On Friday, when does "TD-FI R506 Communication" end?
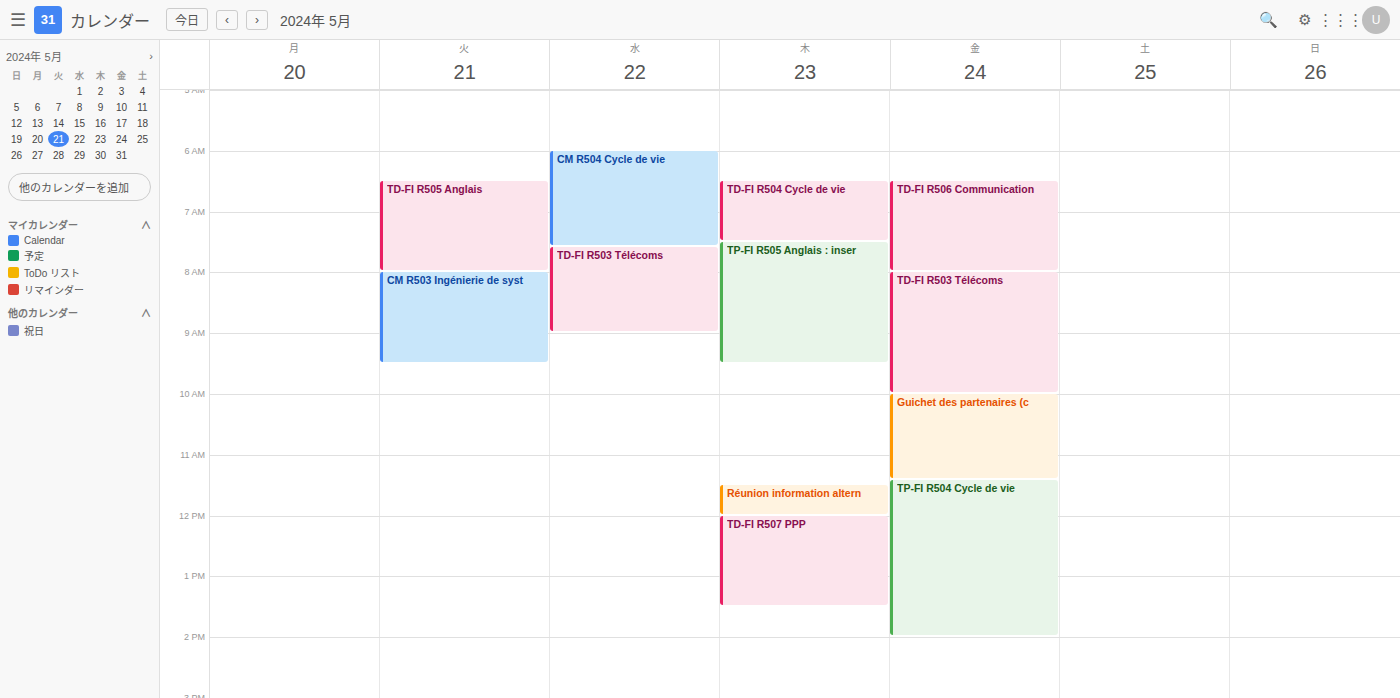
8:00 AM